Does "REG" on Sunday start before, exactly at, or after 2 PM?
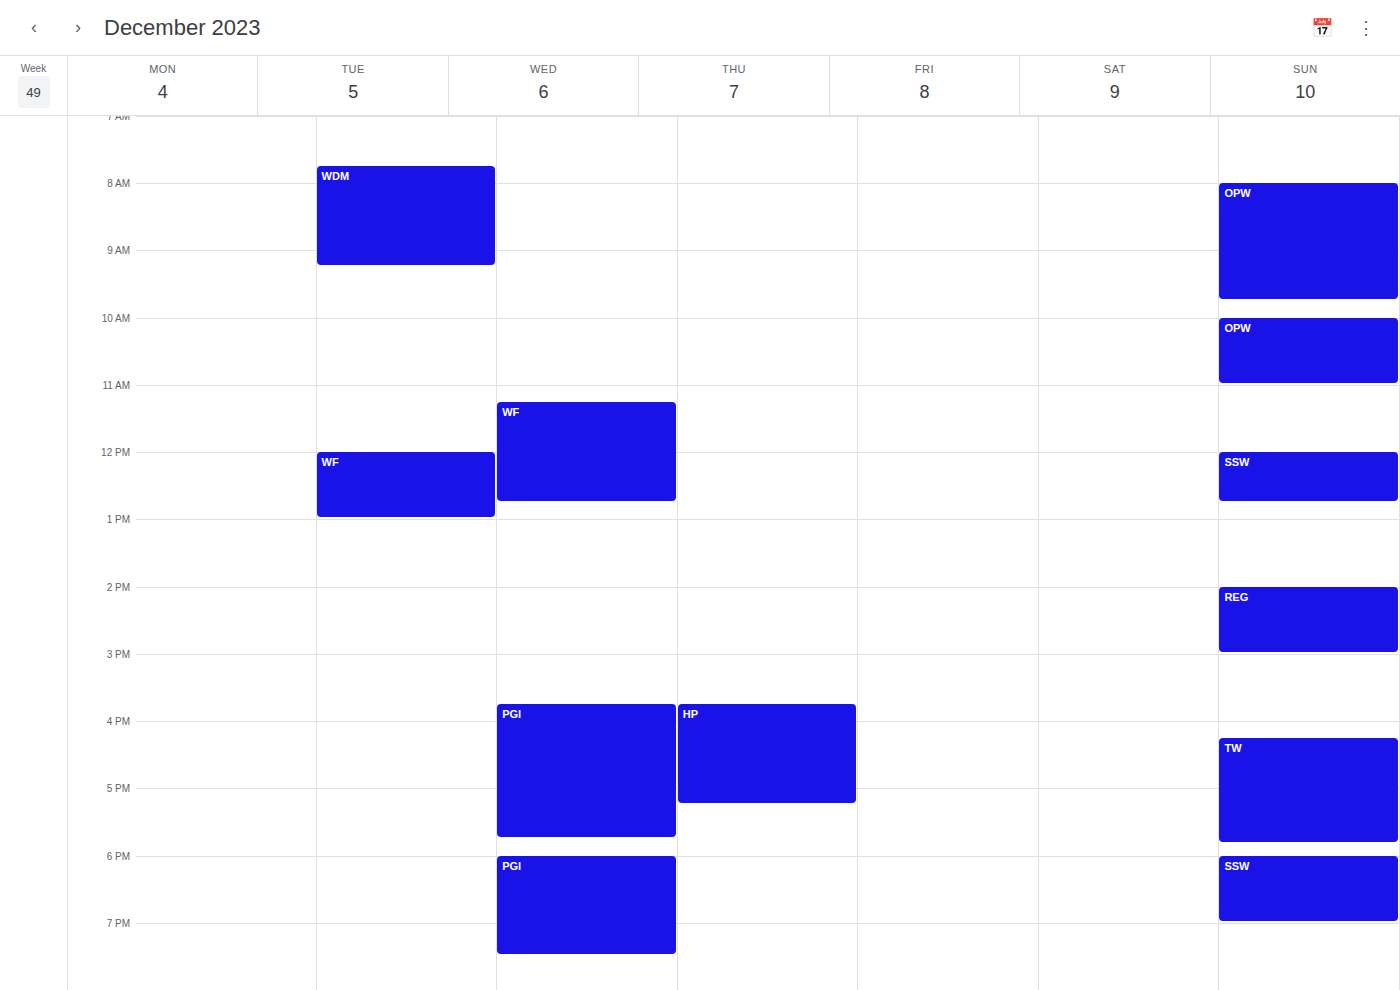
2:00 PM -- exactly at 2 PM, on the 2 PM line.